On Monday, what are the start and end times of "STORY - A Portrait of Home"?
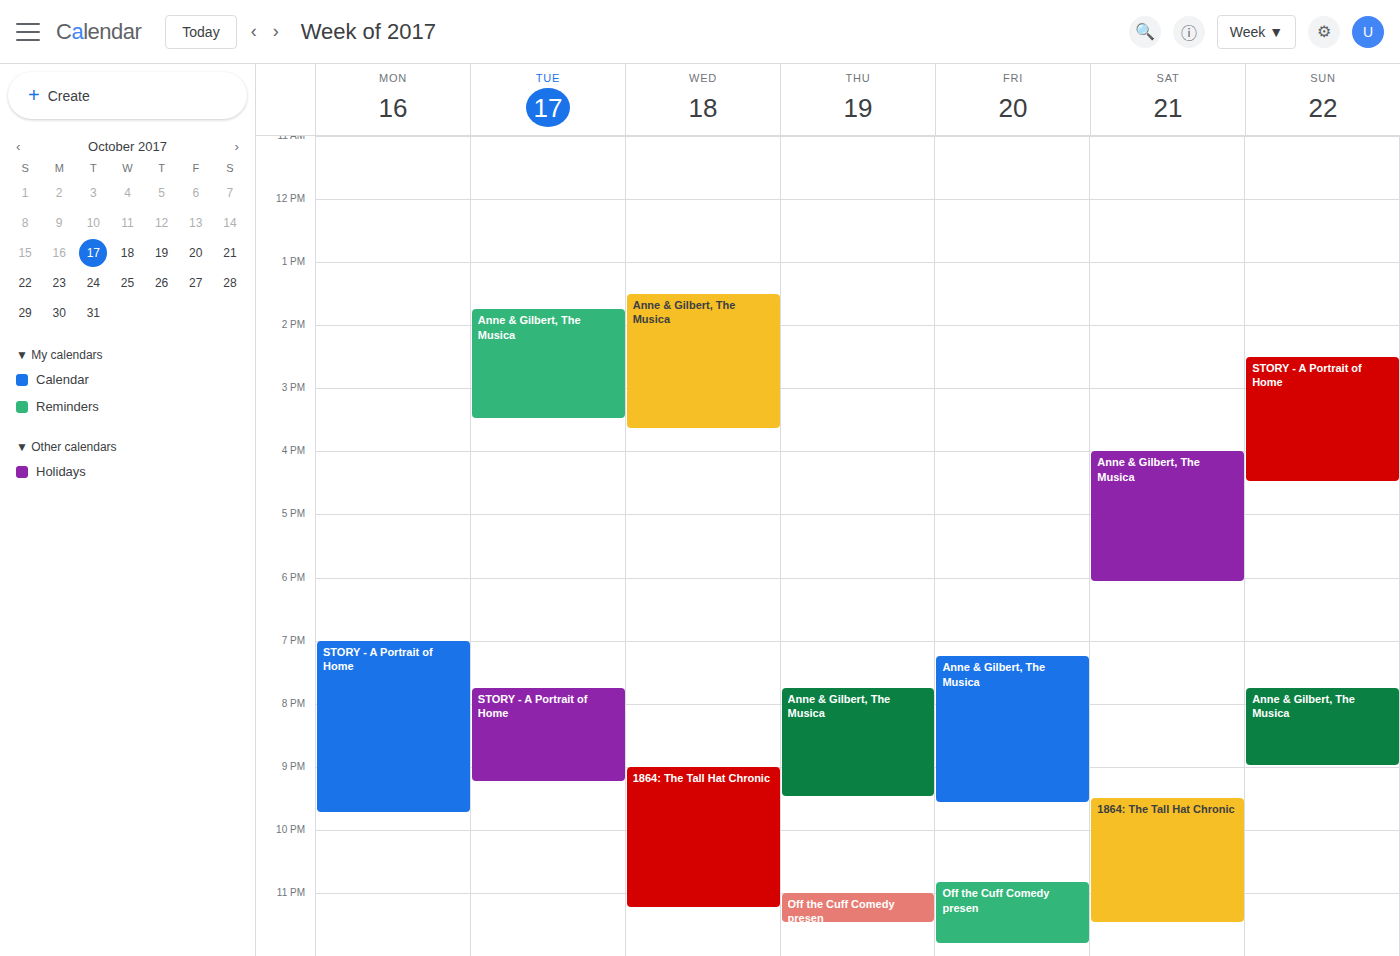
7:00 PM to 9:45 PM